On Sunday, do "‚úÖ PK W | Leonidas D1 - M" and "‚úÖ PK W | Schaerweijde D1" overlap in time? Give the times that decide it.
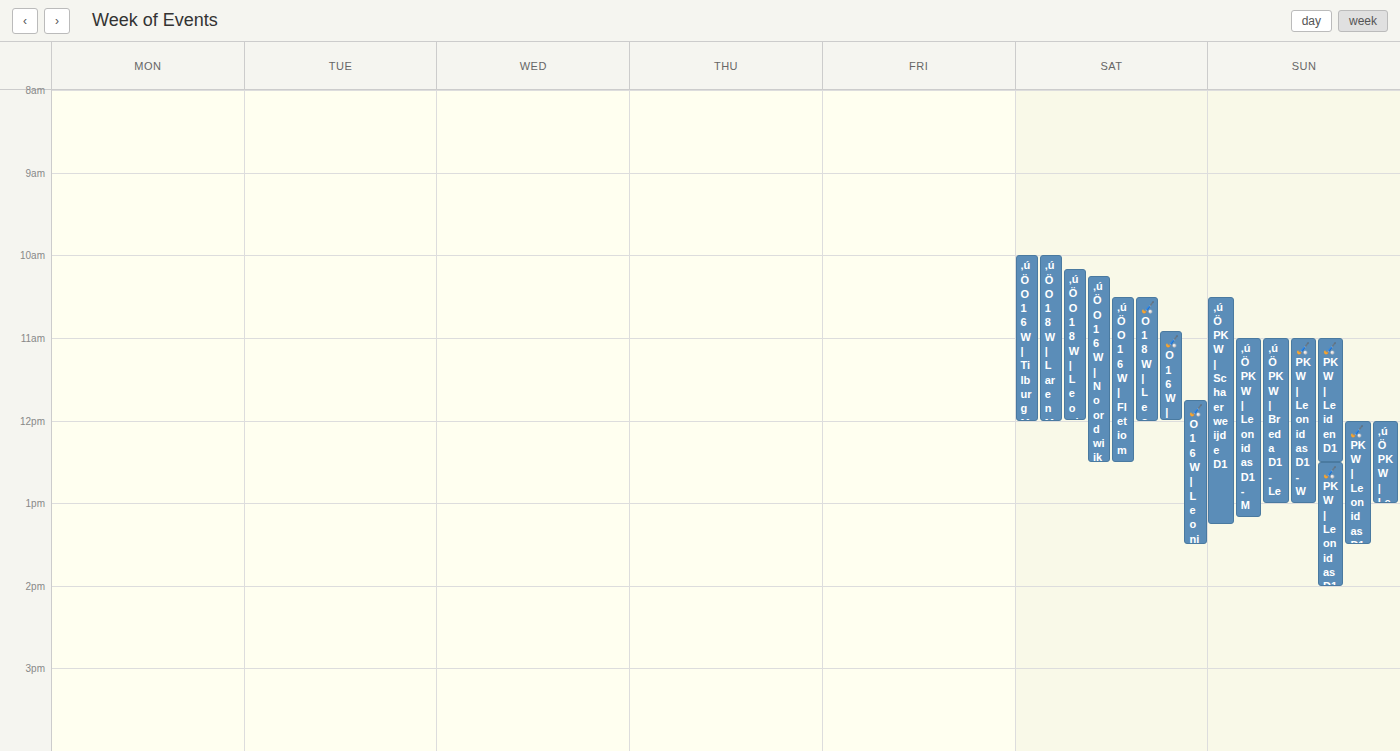
"‚úÖ PK W | Leonidas D1 - M" runs 11:00 AM to 1:10 PM, inside "‚úÖ PK W | Schaerweijde D1" -- they overlap.